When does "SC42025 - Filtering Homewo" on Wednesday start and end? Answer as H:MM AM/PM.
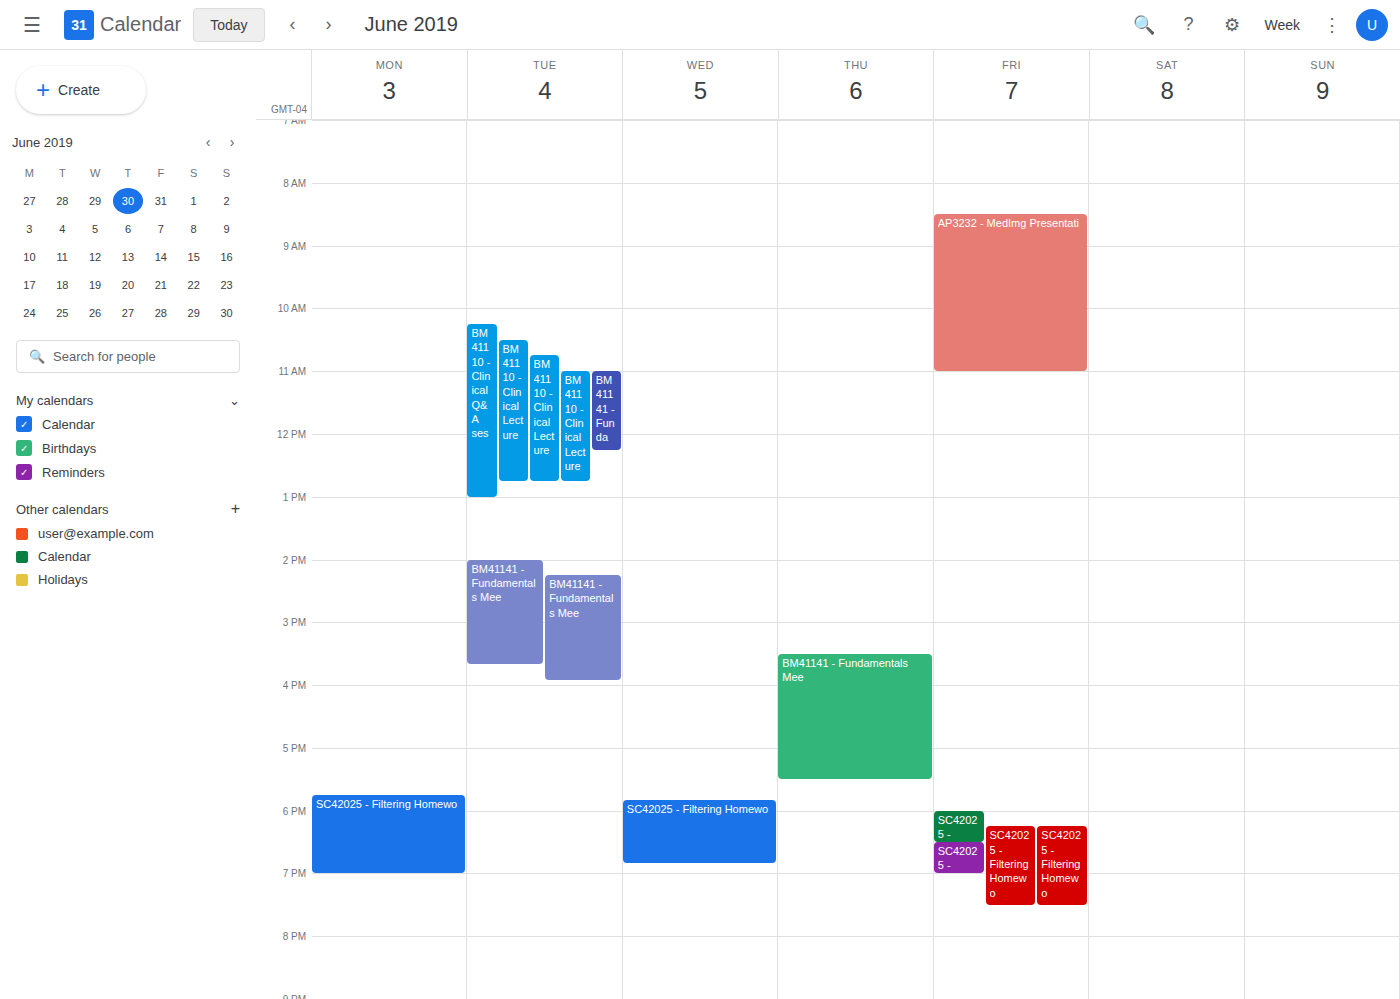
5:50 PM to 6:50 PM